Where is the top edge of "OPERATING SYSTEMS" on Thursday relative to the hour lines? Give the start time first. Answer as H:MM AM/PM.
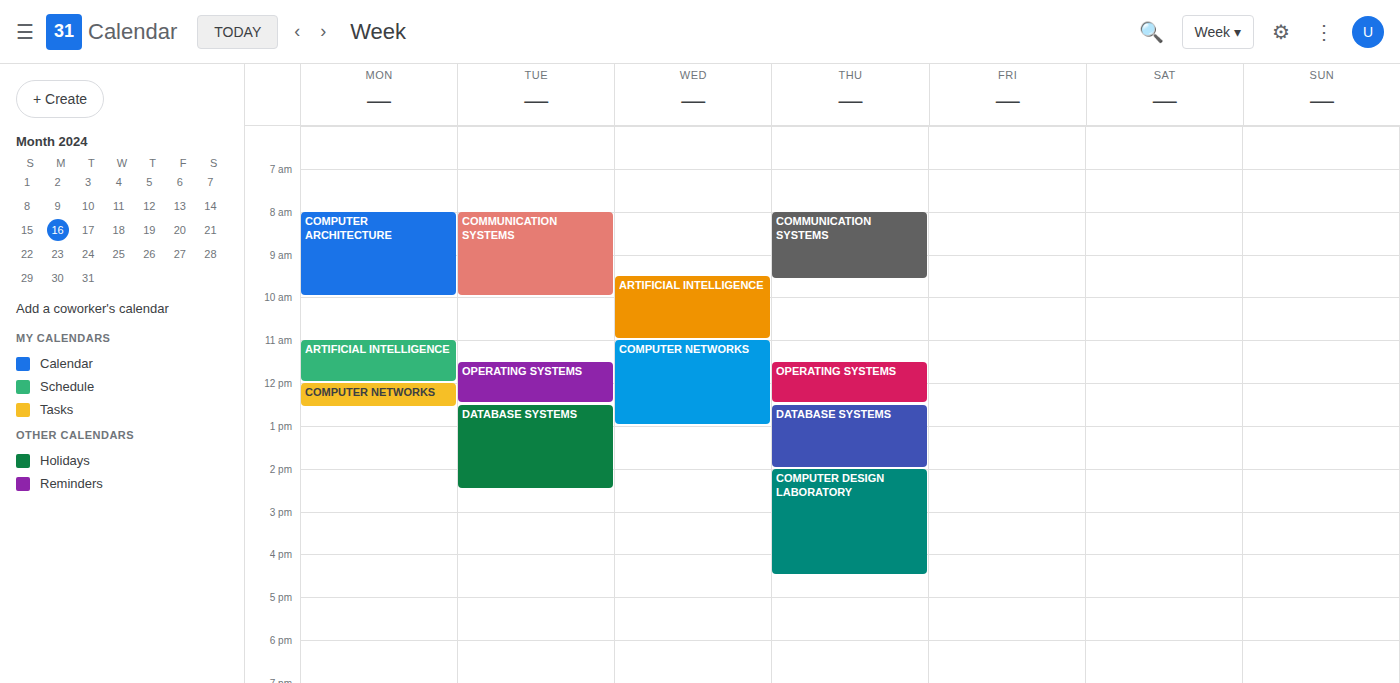
11:30 AM -- halfway between the 11 AM and 12 PM lines.